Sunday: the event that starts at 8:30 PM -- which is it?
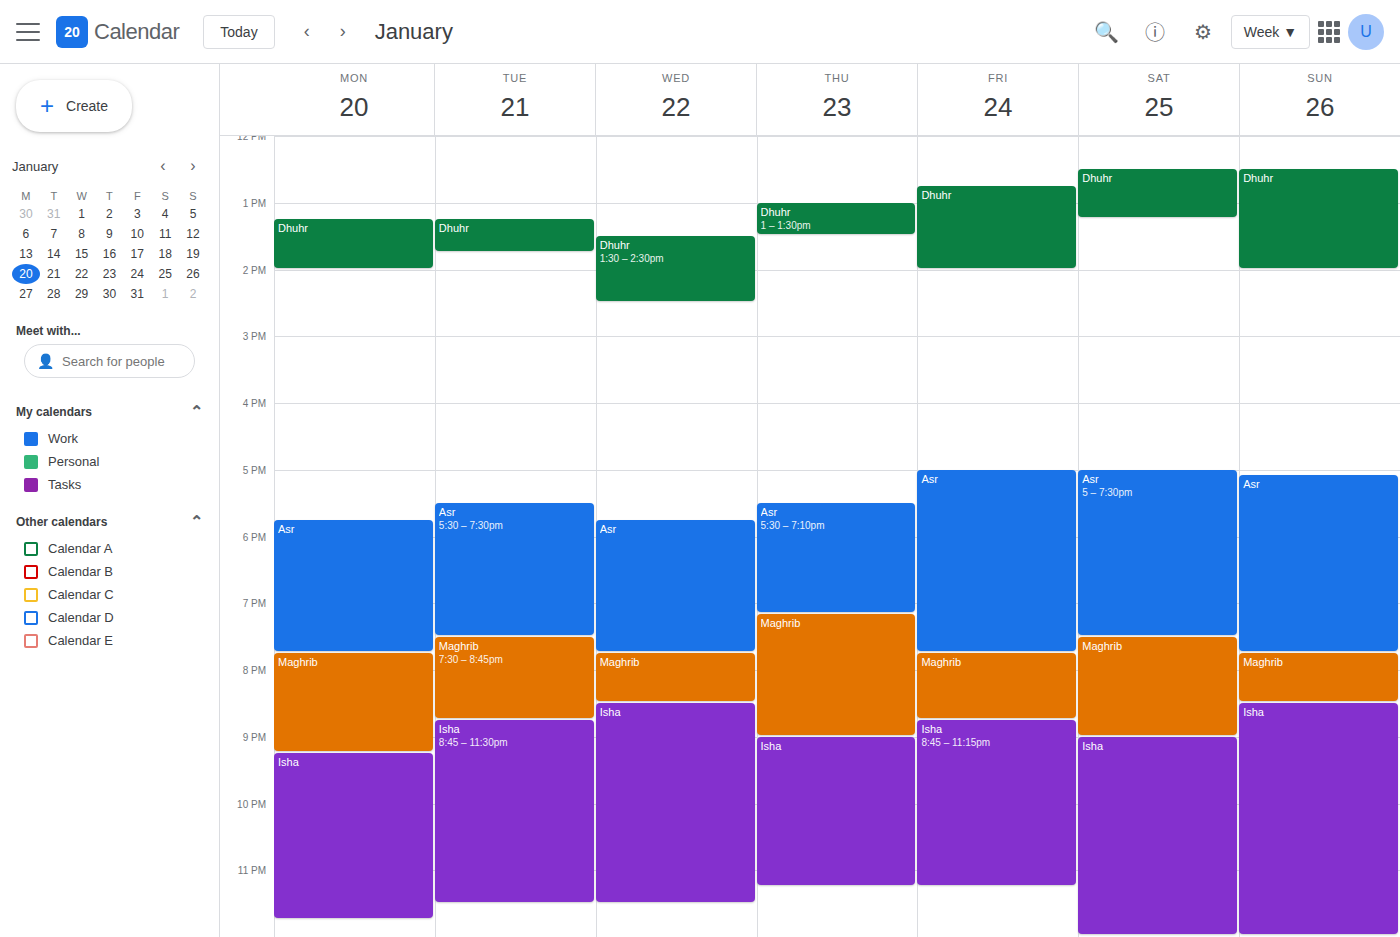
"Isha"